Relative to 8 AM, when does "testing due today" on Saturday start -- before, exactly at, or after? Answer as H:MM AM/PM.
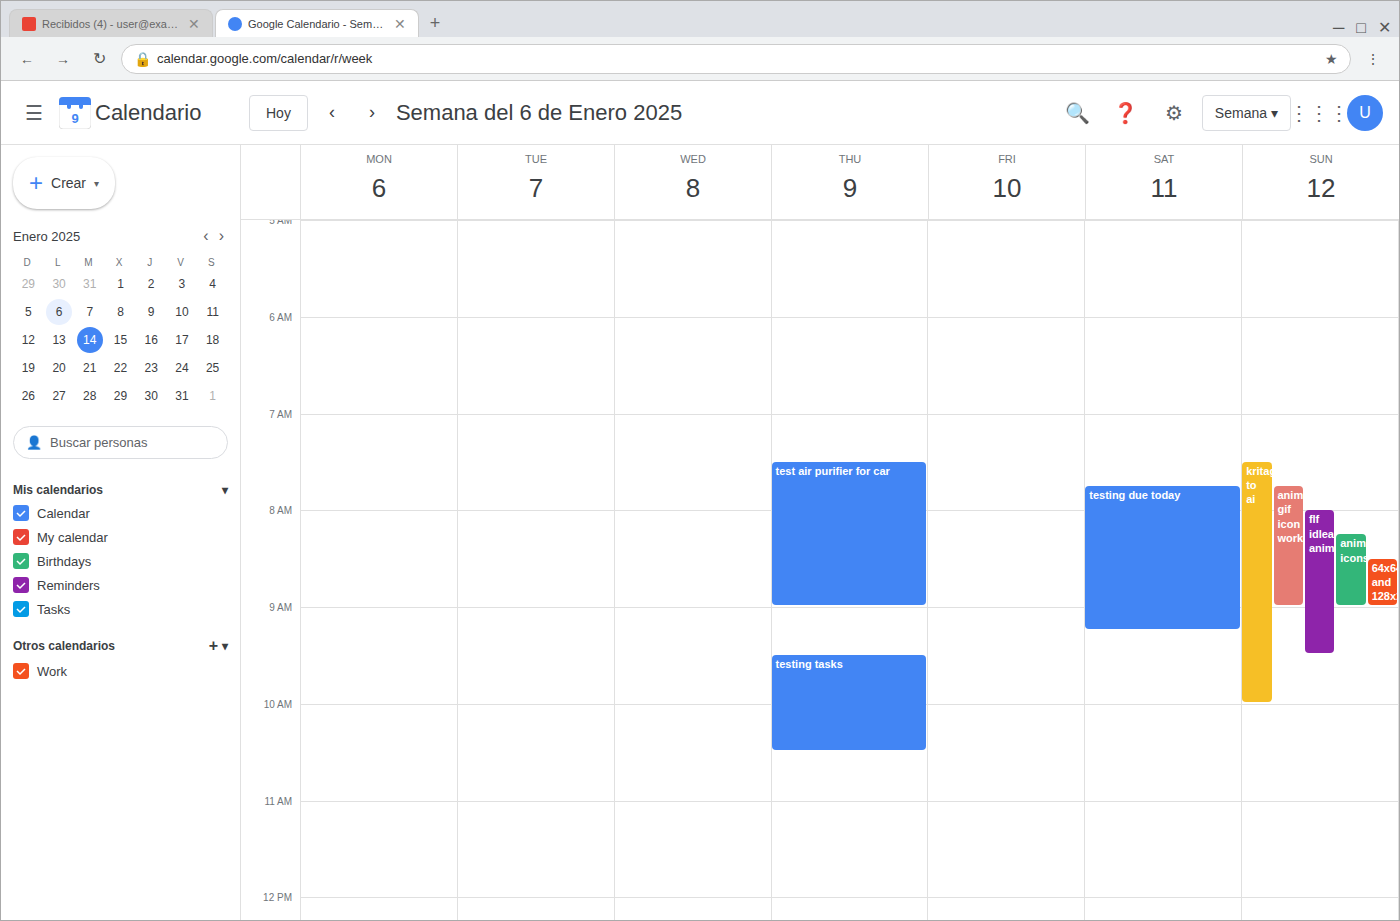
7:45 AM -- before 8 AM, 15 minutes above the 8 AM line.